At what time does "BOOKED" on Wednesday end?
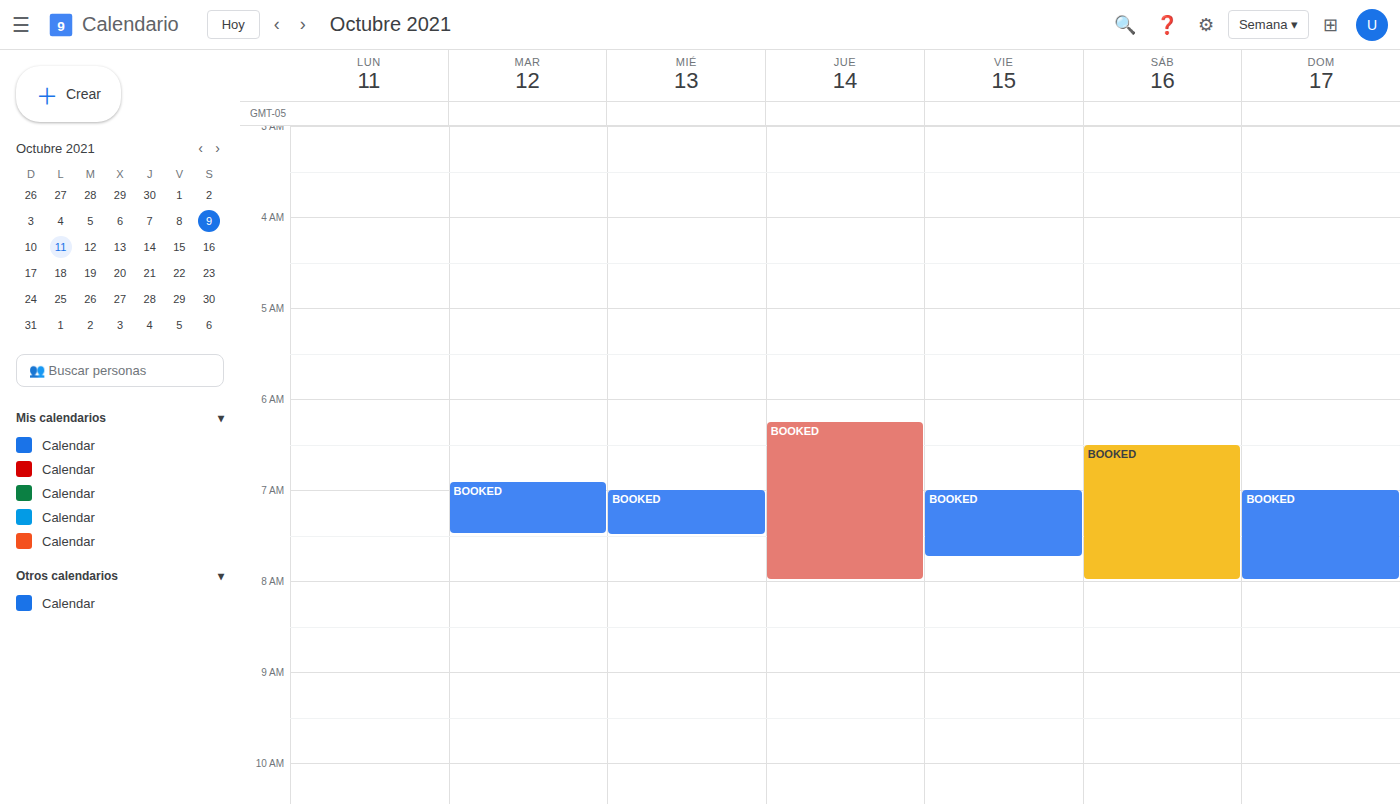
07:30